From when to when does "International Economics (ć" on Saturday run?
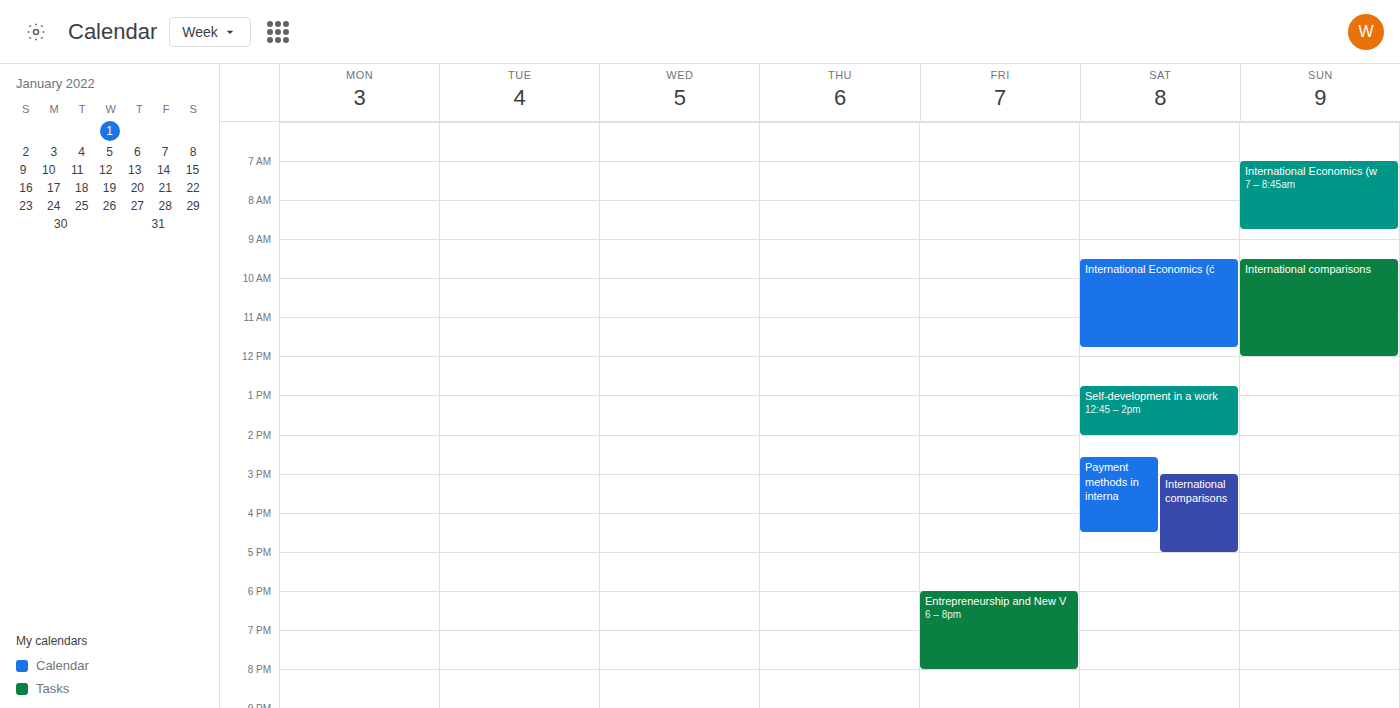
09:30 to 11:45